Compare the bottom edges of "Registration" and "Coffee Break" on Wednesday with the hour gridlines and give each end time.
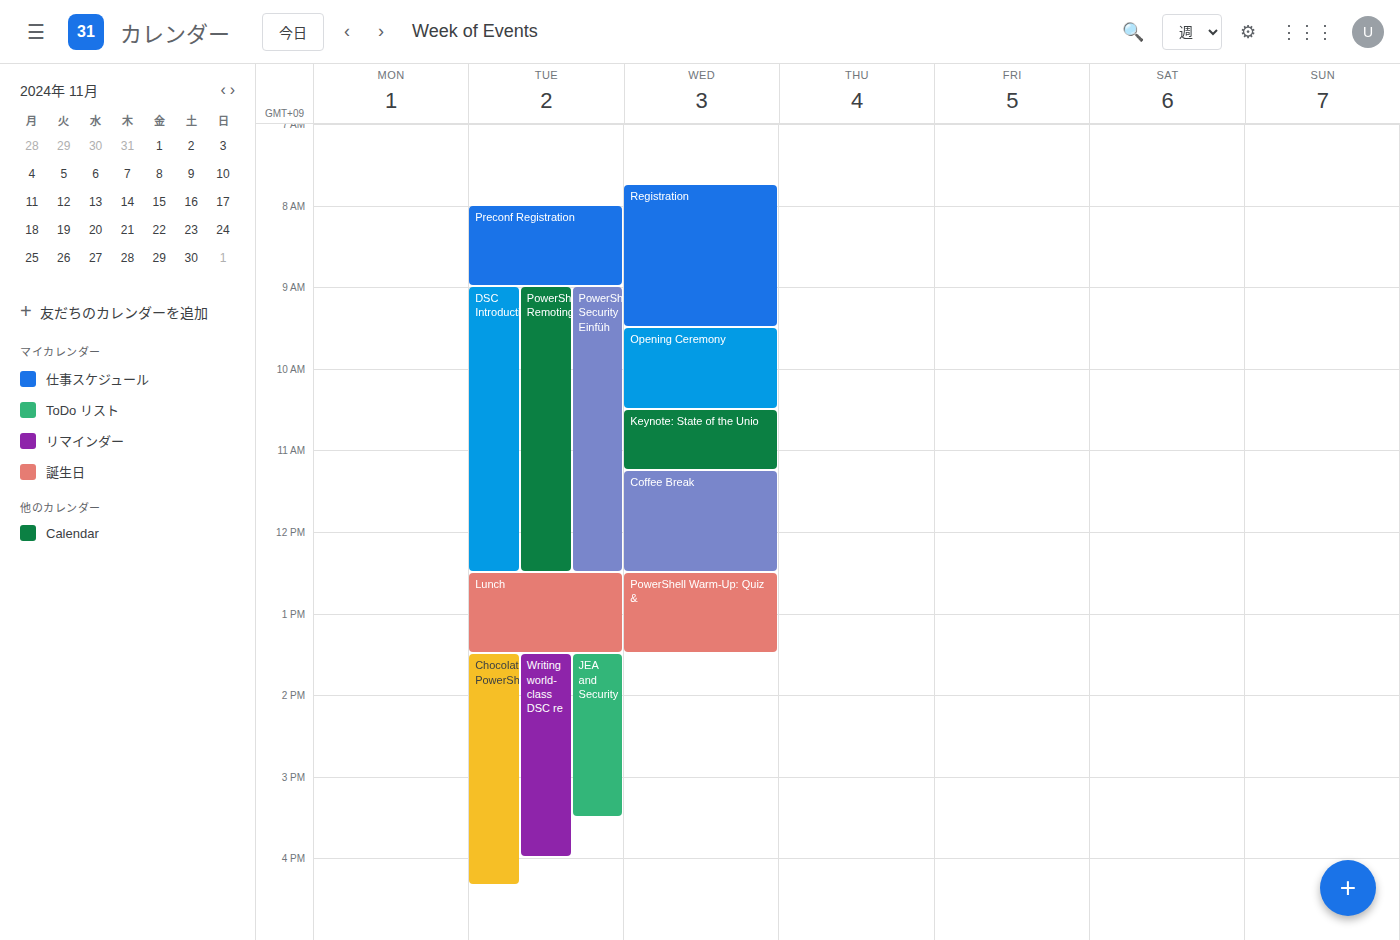
"Registration": 9:30 AM, halfway between the 9 AM and 10 AM lines. "Coffee Break": 12:30 PM, halfway between the 12 PM and 1 PM lines.